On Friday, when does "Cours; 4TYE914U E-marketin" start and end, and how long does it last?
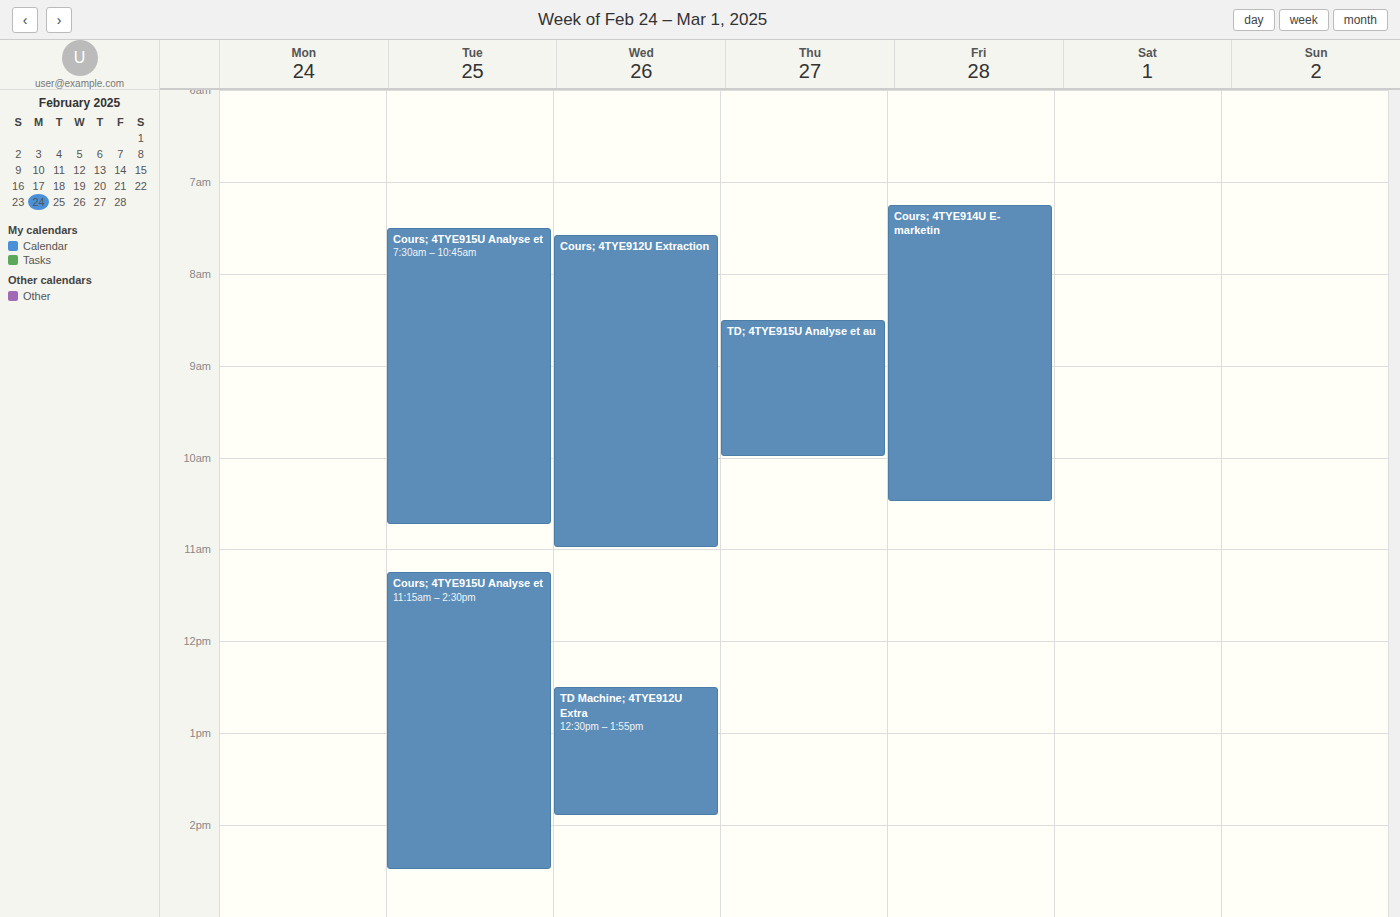
7:15 AM to 10:30 AM, 3 hours 15 minutes